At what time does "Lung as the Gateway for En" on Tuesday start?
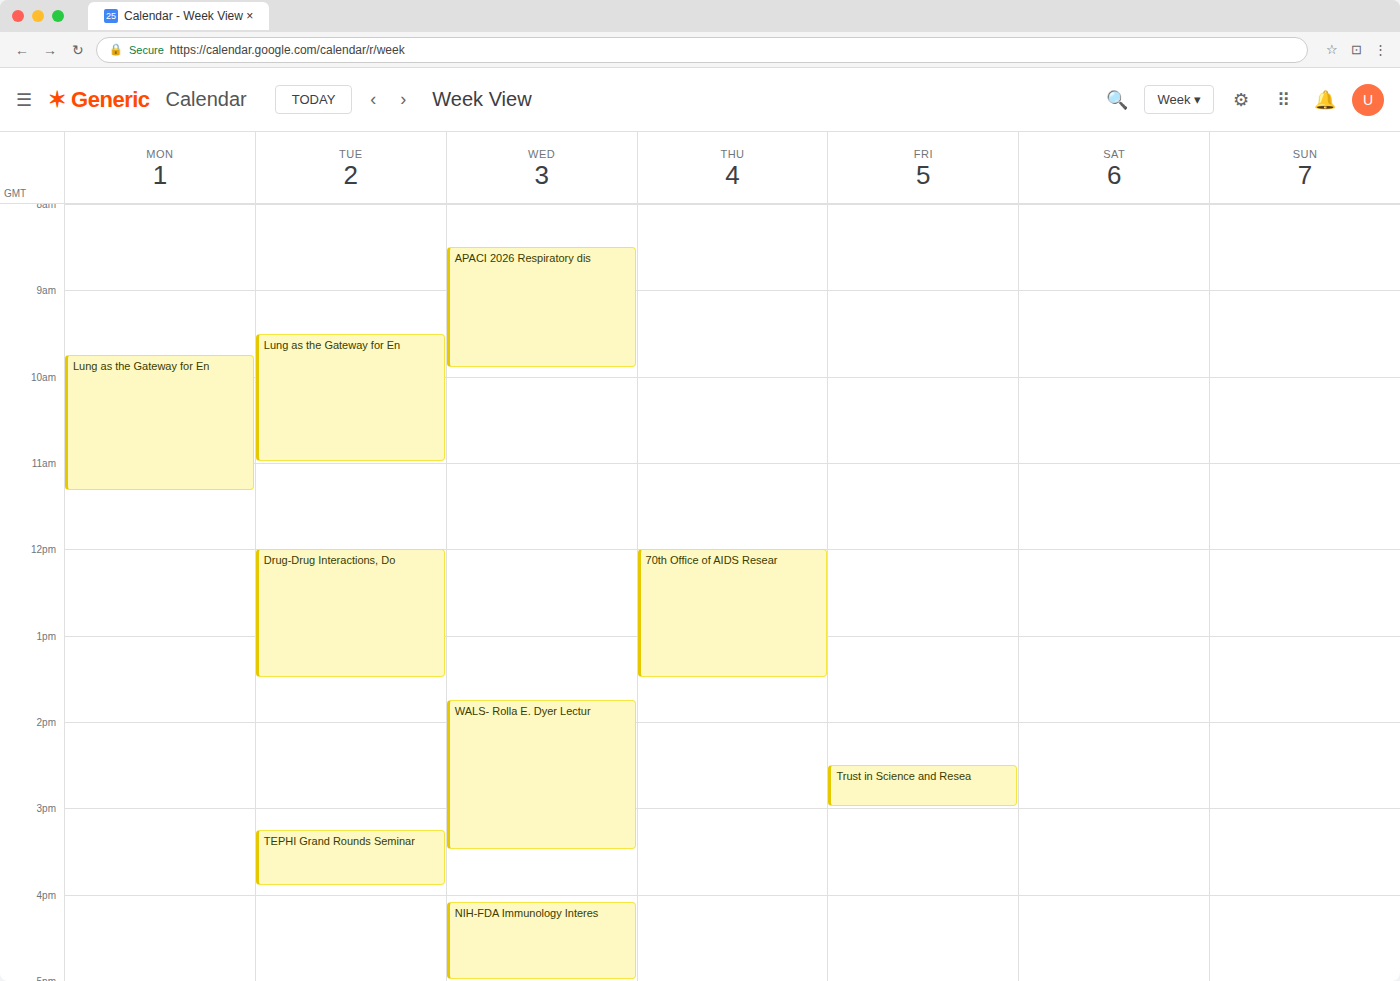
9:30 AM